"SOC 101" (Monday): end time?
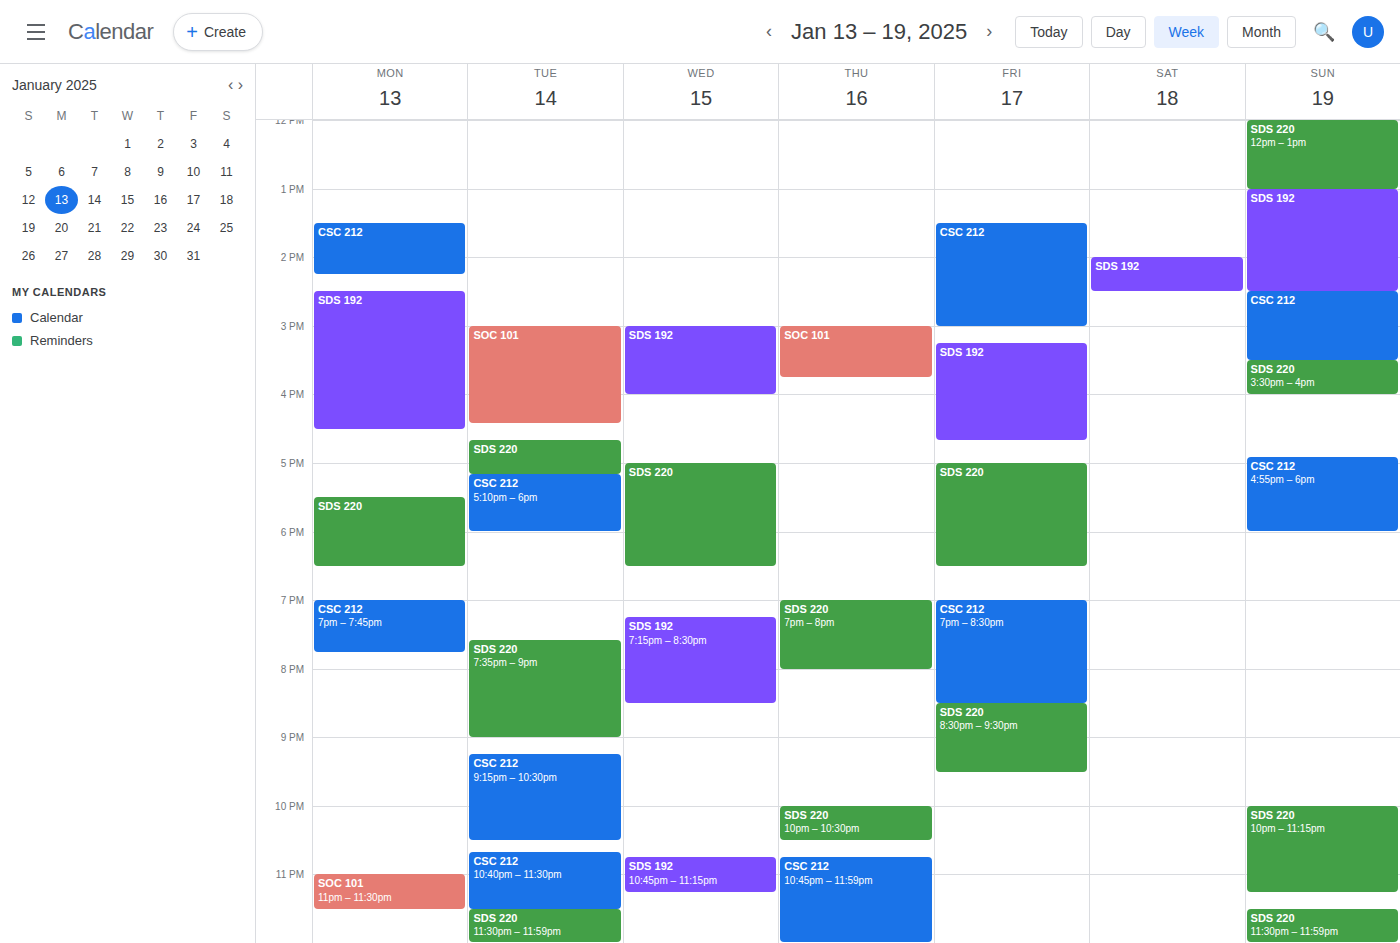
11:30 PM